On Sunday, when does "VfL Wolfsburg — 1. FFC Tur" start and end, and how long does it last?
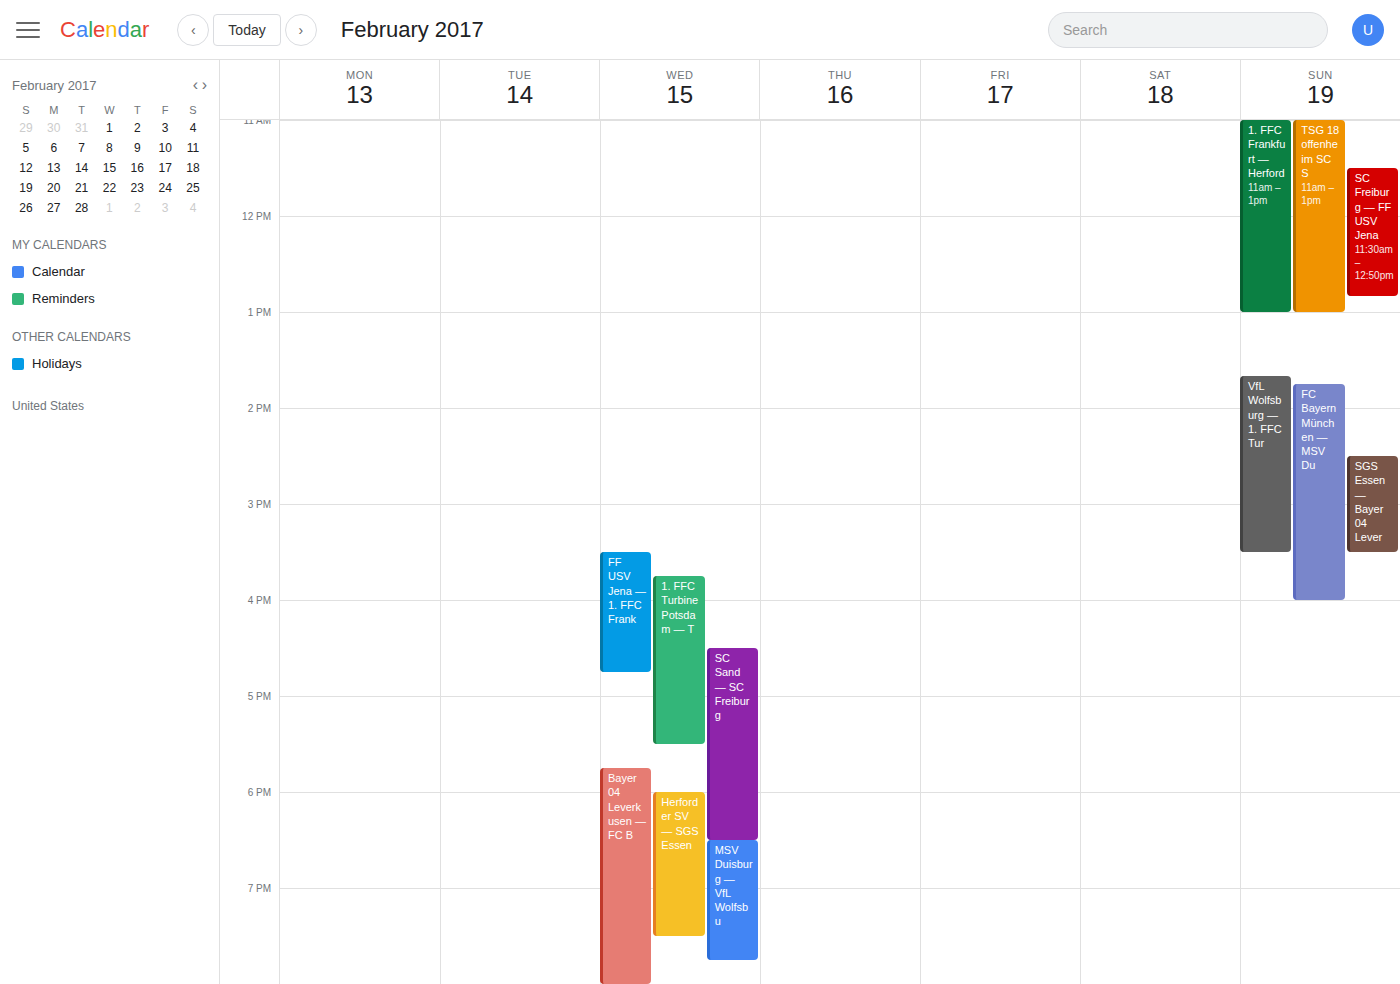
13:40 to 15:30, 1 hour 50 minutes